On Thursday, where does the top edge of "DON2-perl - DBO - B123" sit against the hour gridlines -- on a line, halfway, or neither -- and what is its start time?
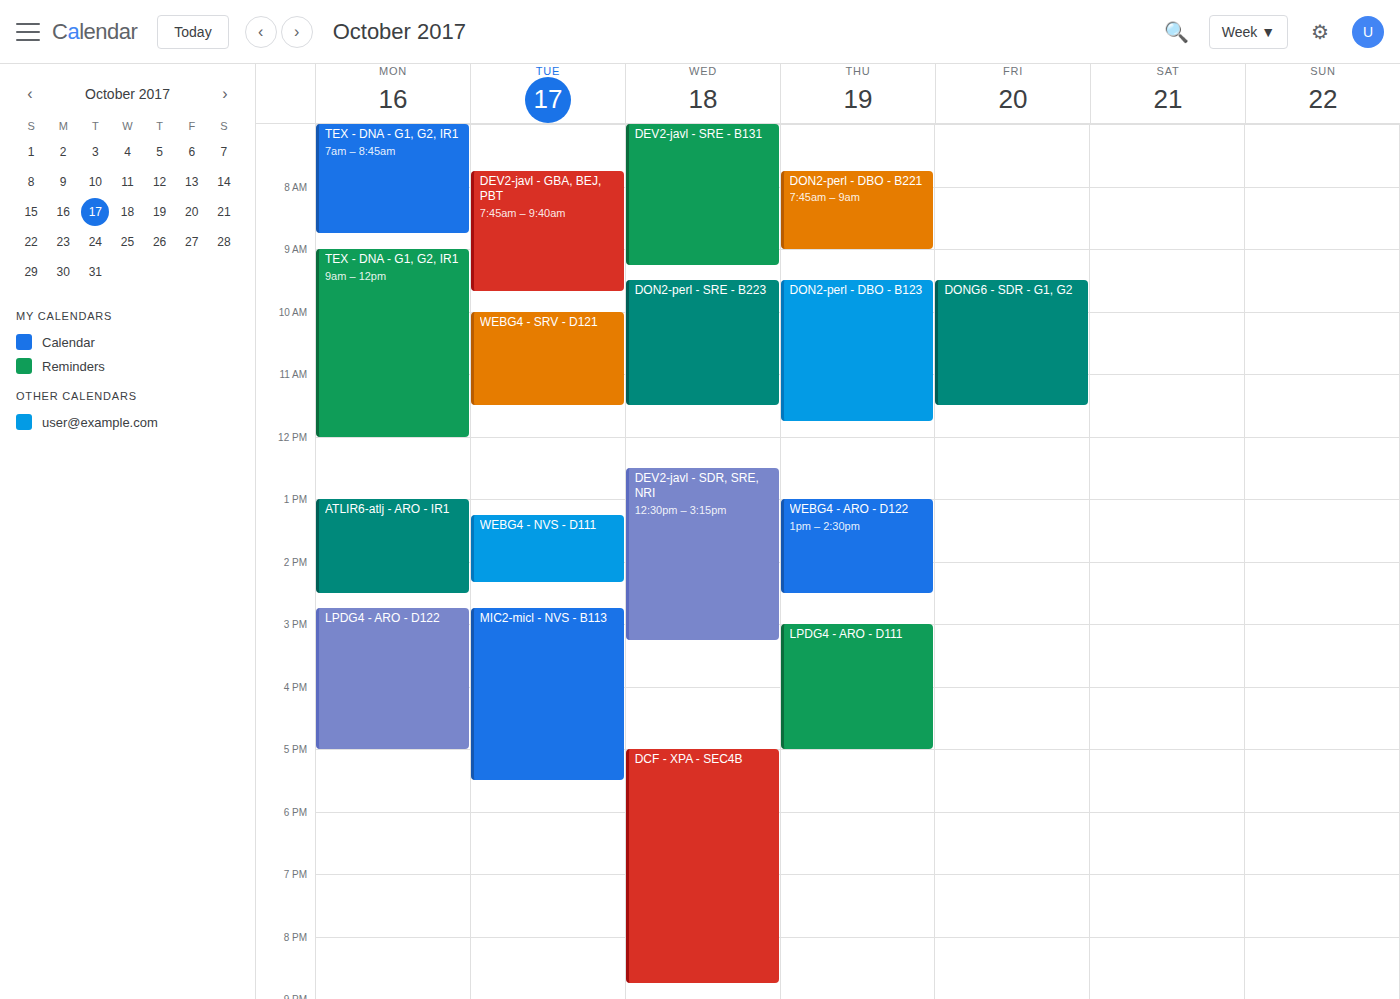
9:30 AM -- halfway between the 9 AM and 10 AM lines.